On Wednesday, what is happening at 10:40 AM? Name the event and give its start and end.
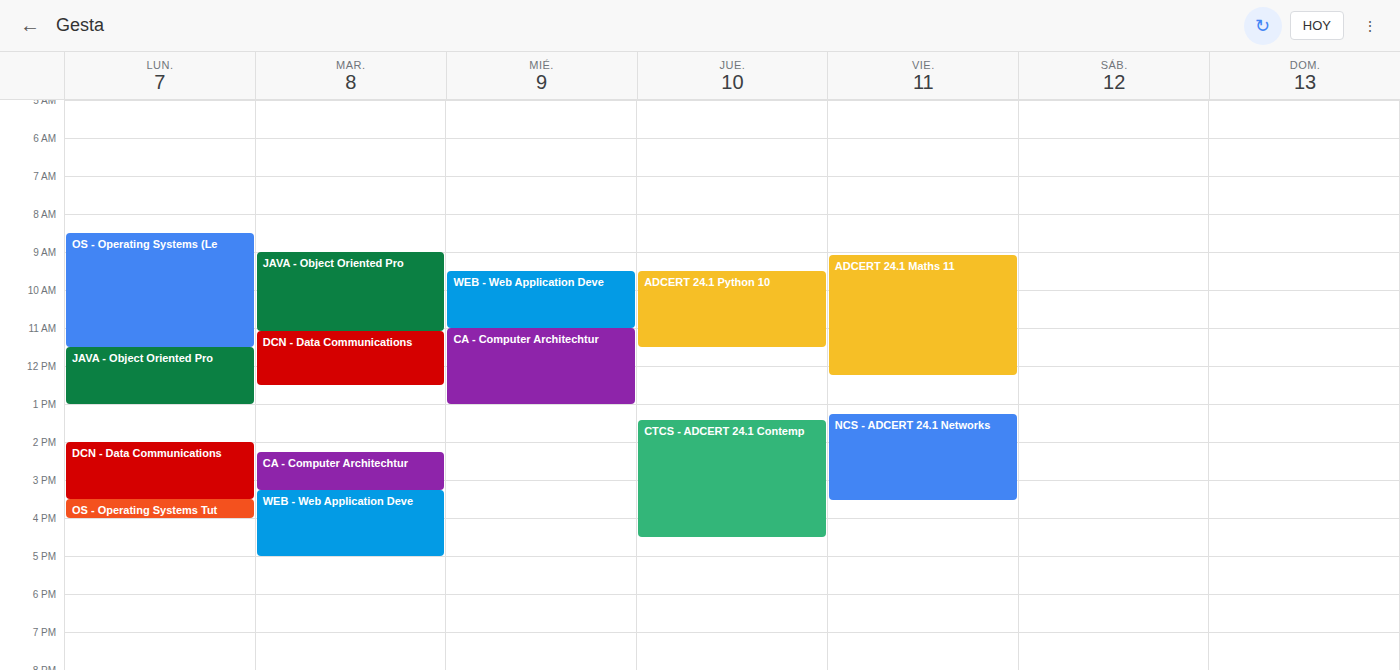
"WEB - Web Application Deve", 9:30 AM to 11:00 AM